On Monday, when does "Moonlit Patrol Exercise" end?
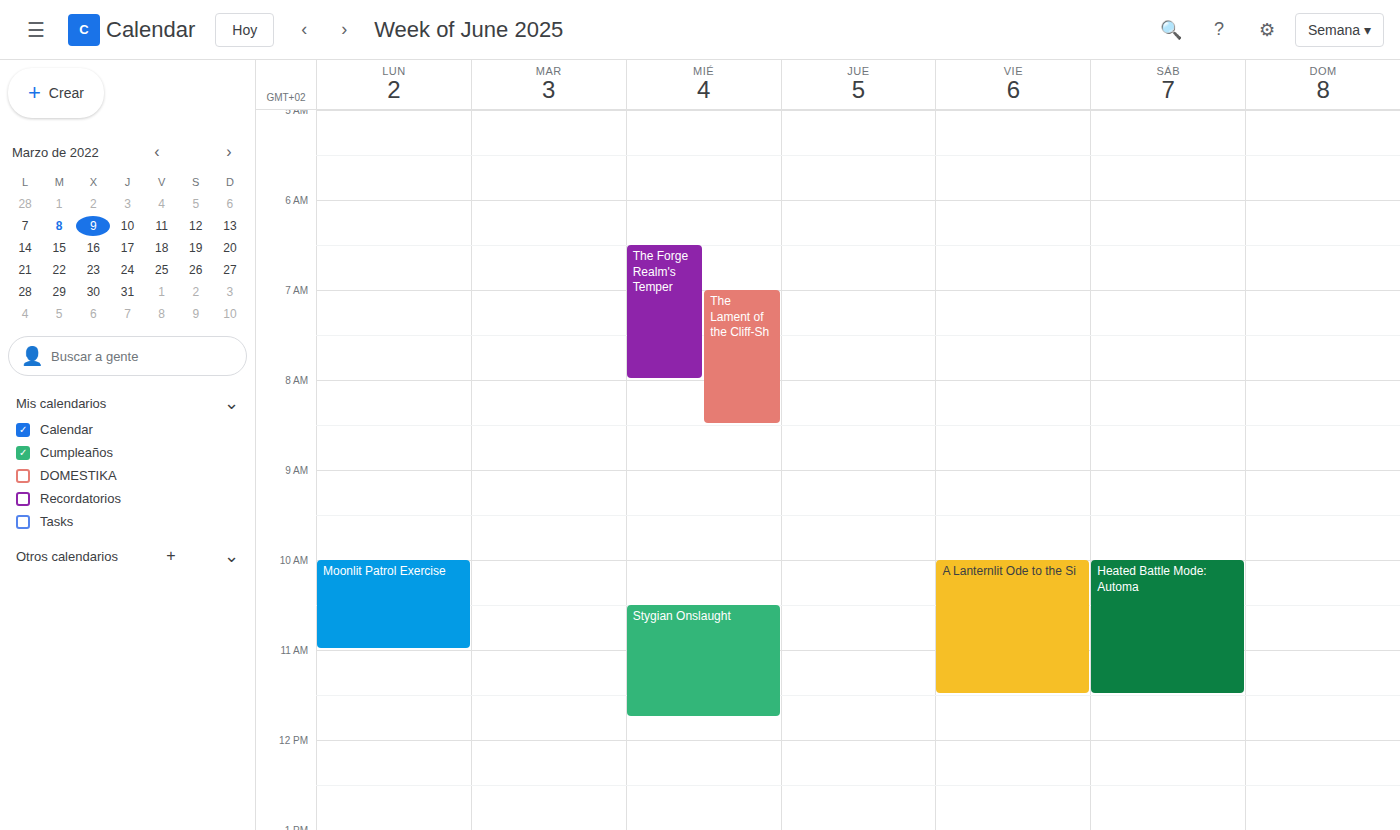
11:00 AM